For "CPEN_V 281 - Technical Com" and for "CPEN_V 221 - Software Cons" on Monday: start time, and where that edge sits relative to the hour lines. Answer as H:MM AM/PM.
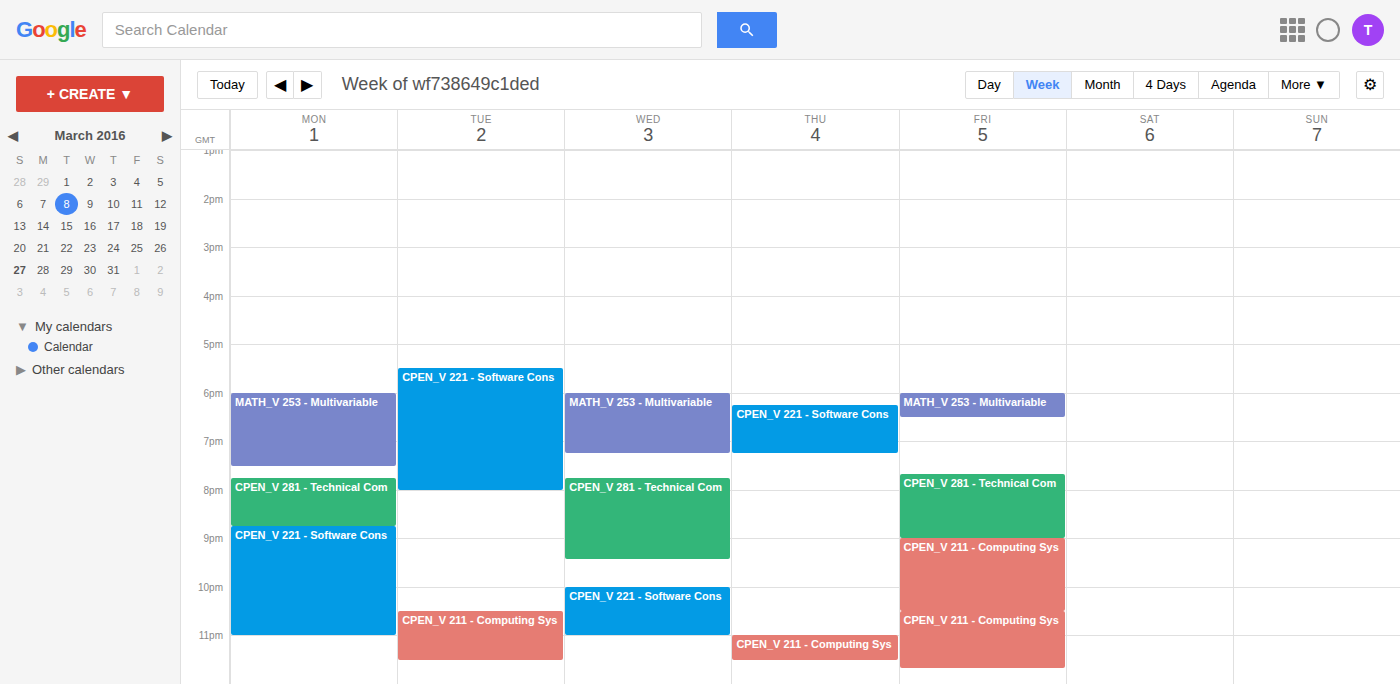
"CPEN_V 281 - Technical Com": 7:45 PM, neither: three quarters of the way from the 7 PM line to the 8 PM line. "CPEN_V 221 - Software Cons": 8:45 PM, neither: three quarters of the way from the 8 PM line to the 9 PM line.